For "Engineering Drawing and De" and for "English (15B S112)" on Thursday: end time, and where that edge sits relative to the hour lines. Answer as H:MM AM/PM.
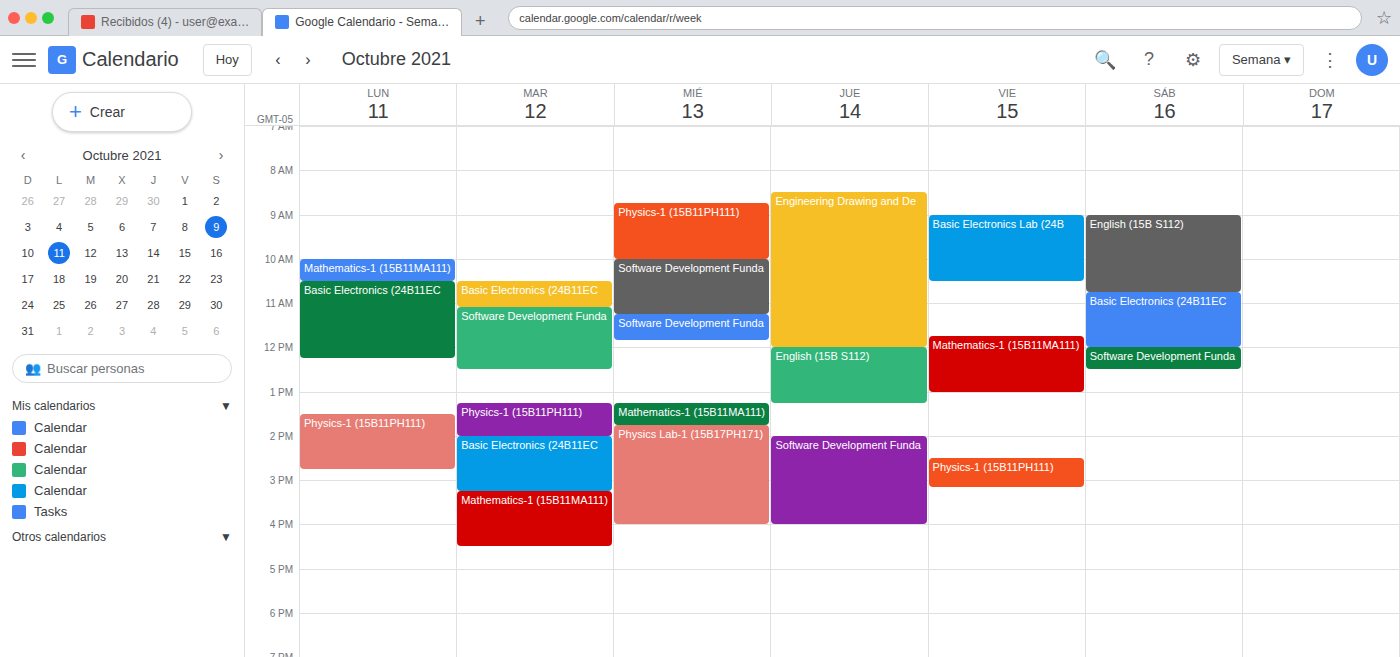
"Engineering Drawing and De": 12:00 PM, exactly on the 12 PM line. "English (15B S112)": 1:15 PM, neither: a quarter of the way from the 1 PM line to the 2 PM line.